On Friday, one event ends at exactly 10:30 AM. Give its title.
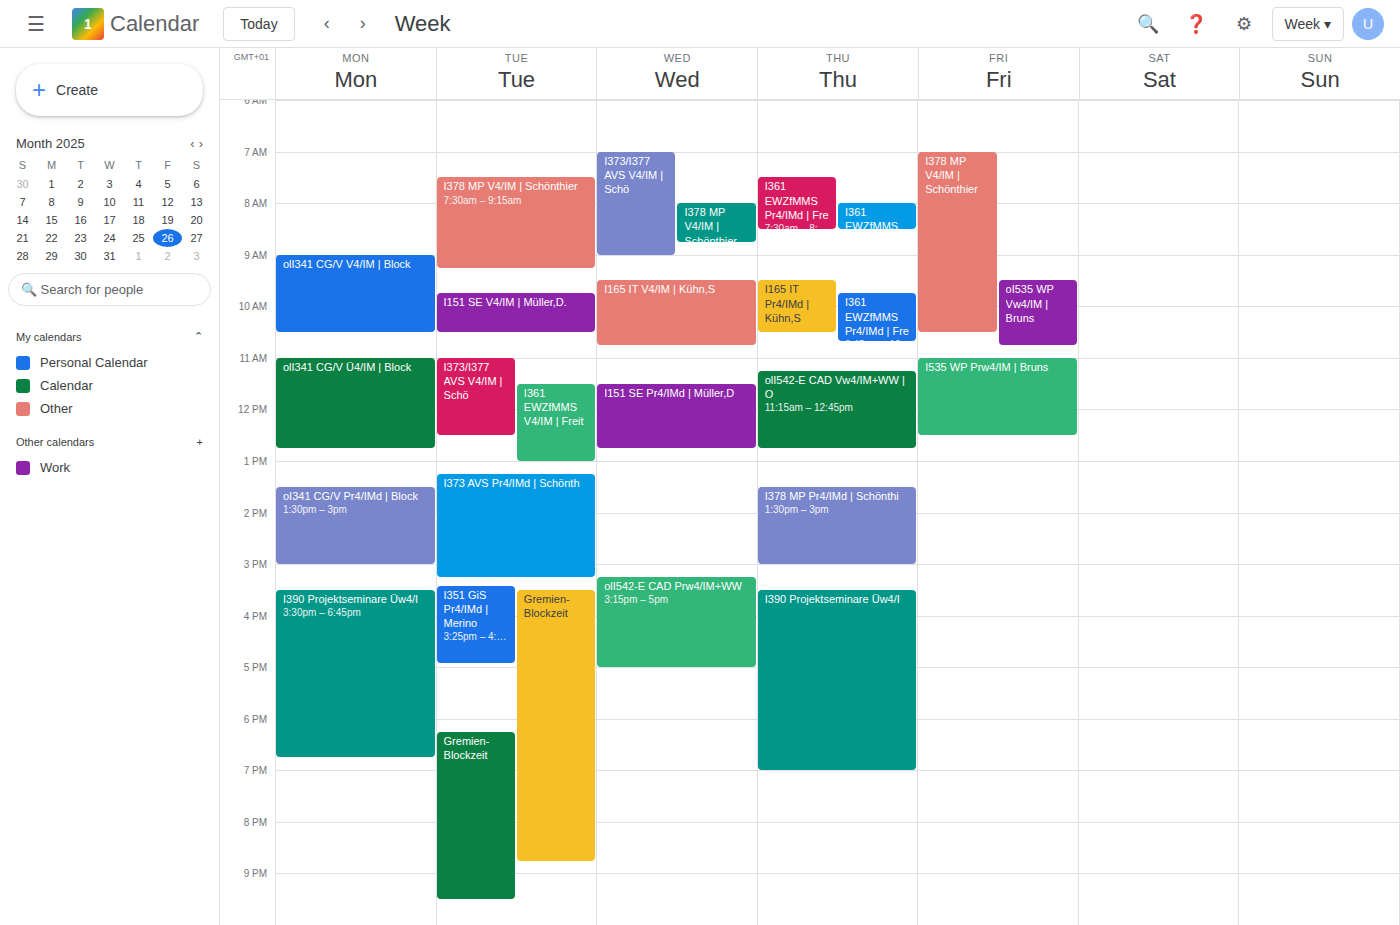
"I378 MP V4/IM | Schönthier"